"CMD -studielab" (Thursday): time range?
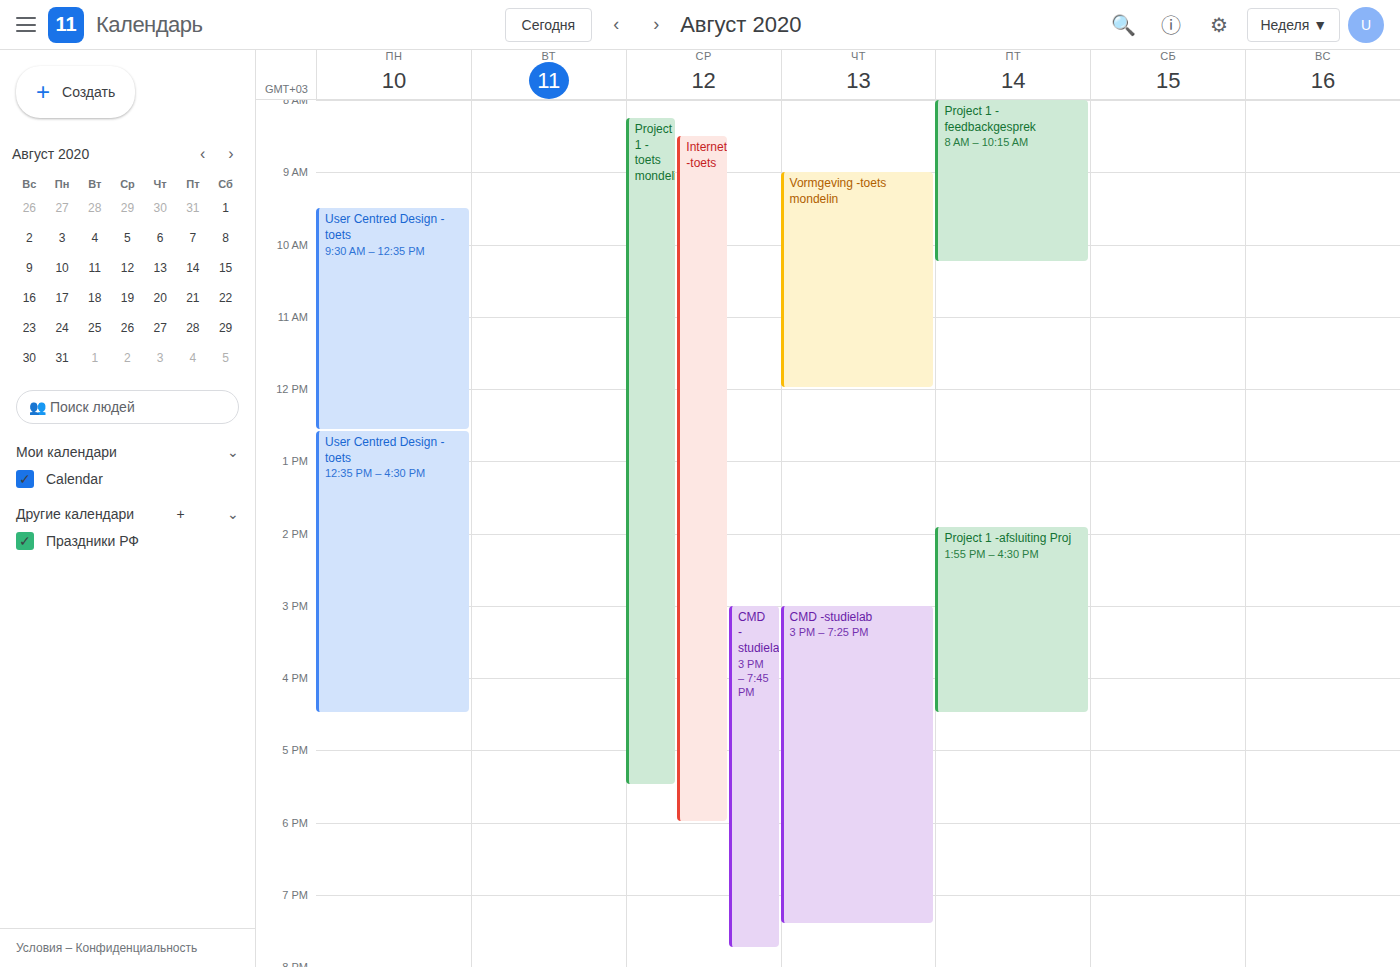
3:00 PM to 7:25 PM